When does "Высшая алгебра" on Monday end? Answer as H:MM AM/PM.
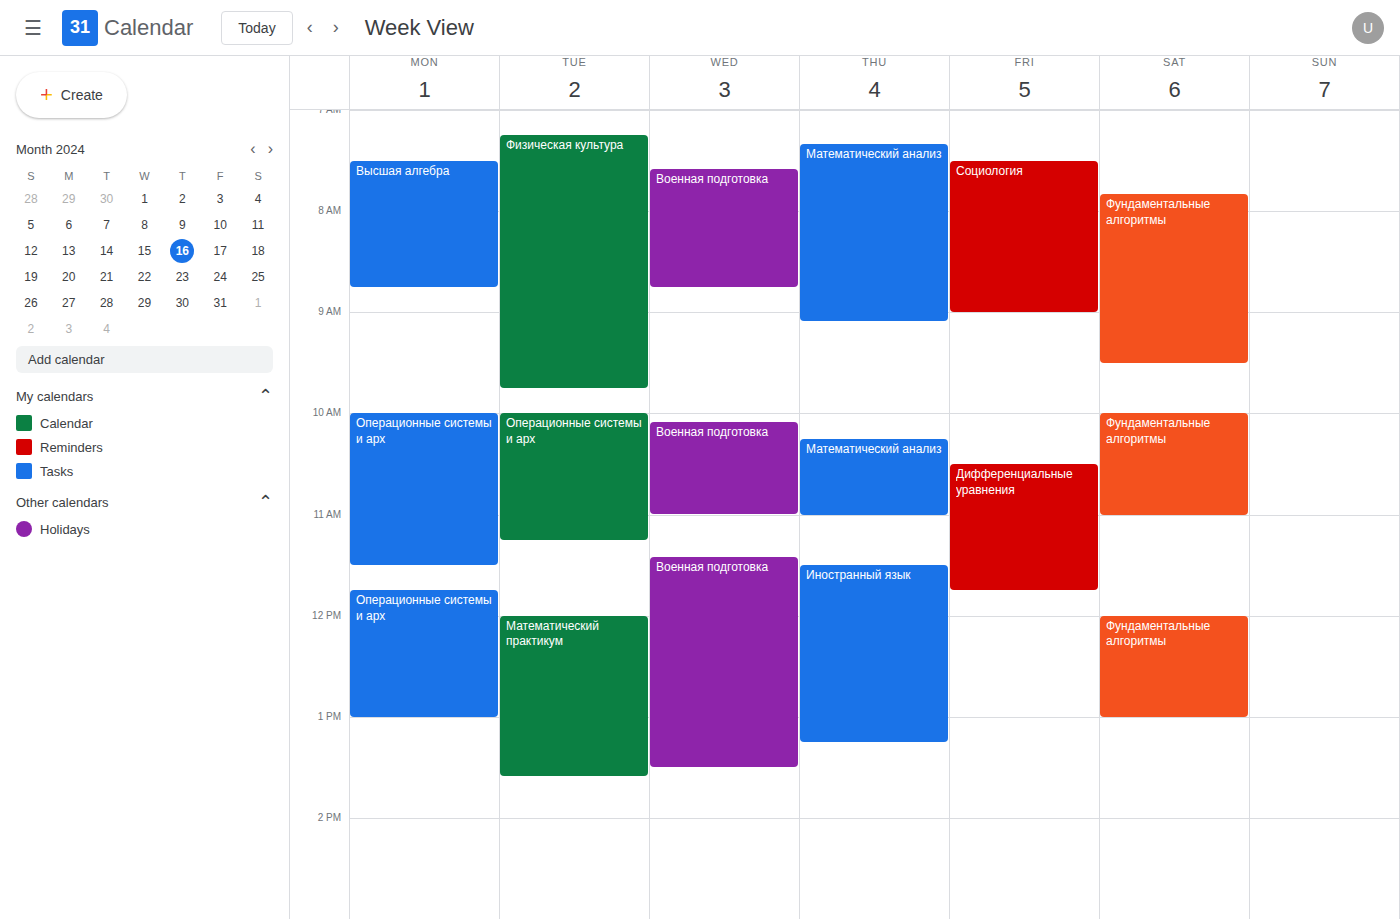
8:45 AM